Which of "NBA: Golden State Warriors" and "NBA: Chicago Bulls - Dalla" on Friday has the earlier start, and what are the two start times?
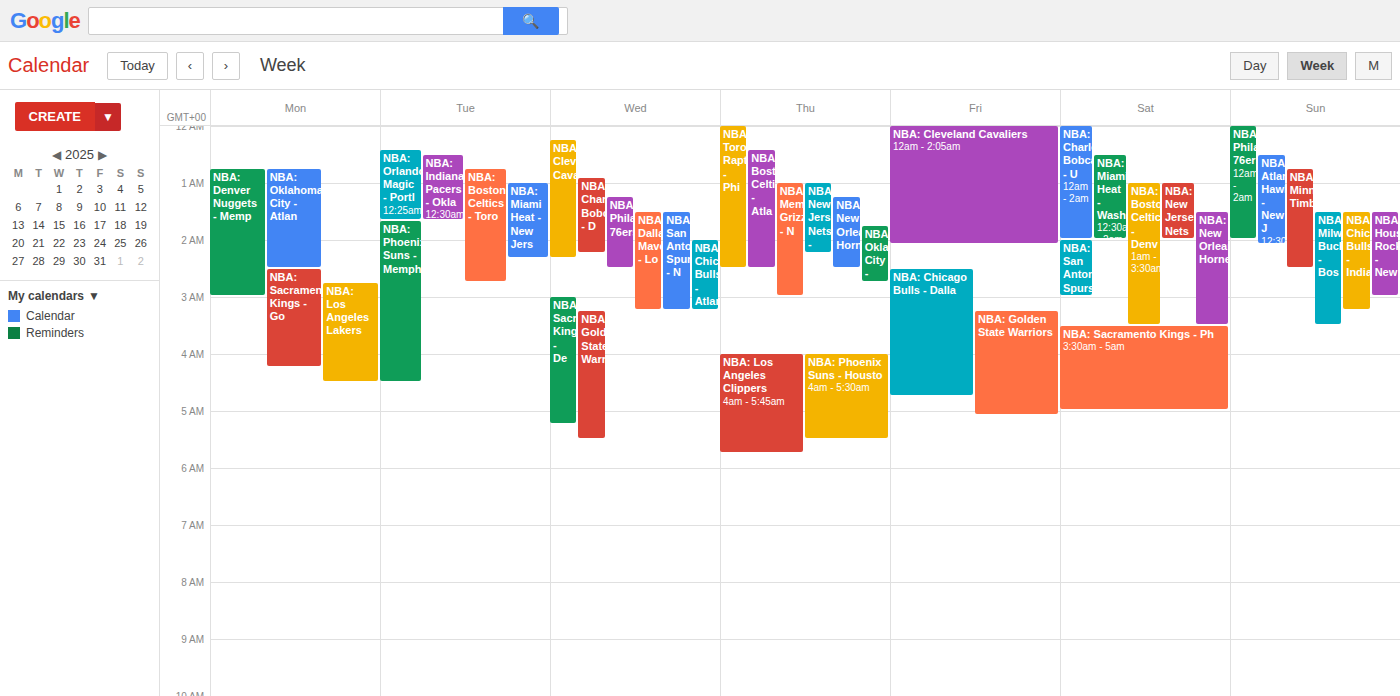
"NBA: Chicago Bulls - Dalla" 2:30 AM; "NBA: Golden State Warriors" 3:15 AM.